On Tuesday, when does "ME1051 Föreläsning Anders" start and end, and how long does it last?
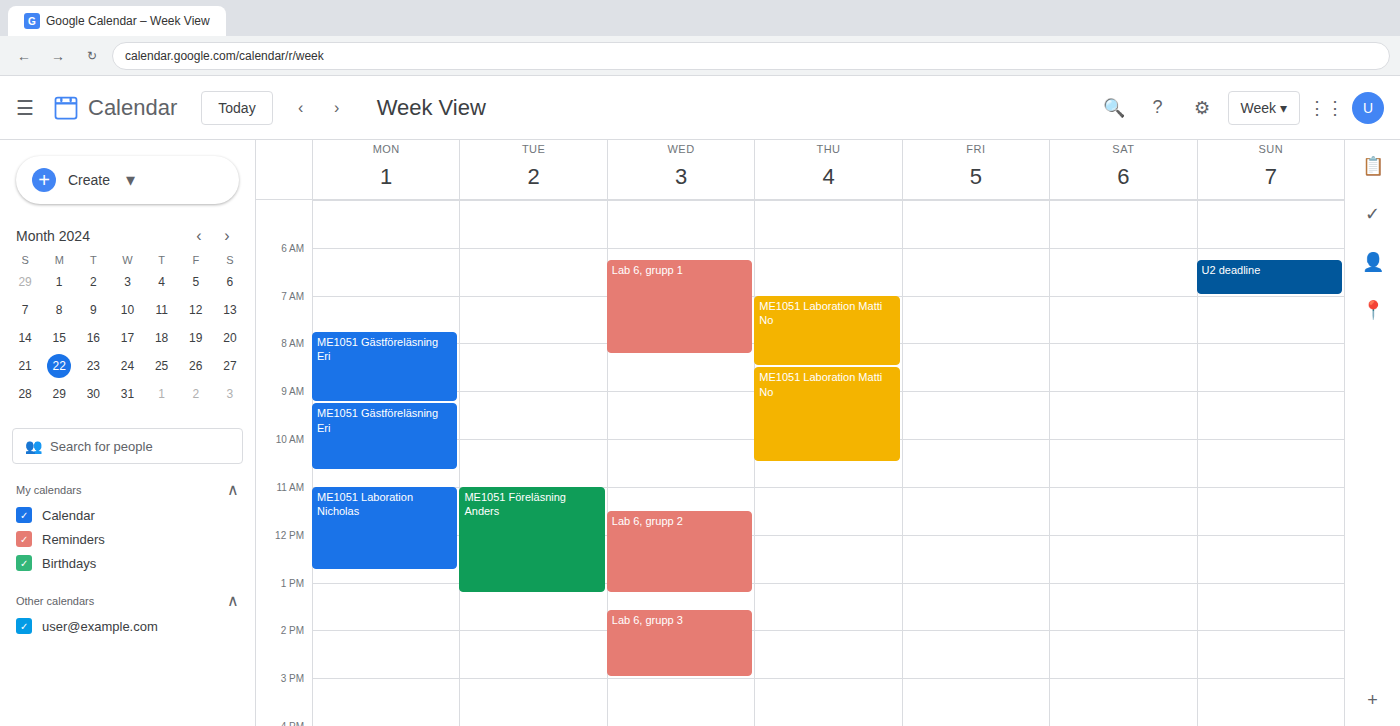
11:00 AM to 1:15 PM, 2 hours 15 minutes